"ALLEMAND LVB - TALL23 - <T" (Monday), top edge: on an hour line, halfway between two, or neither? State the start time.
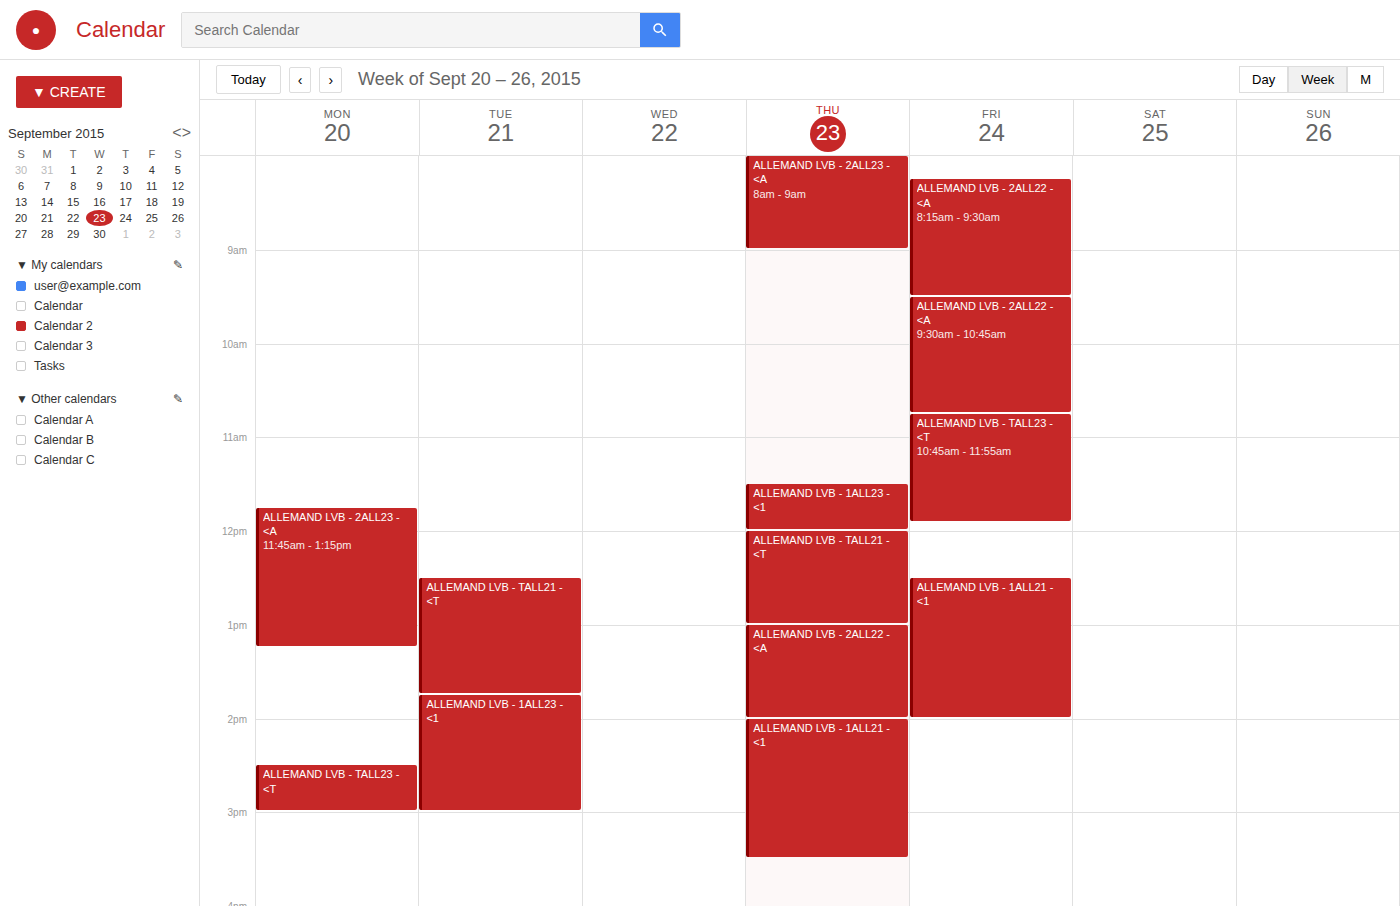
2:30 PM -- halfway between the 2 PM and 3 PM lines.